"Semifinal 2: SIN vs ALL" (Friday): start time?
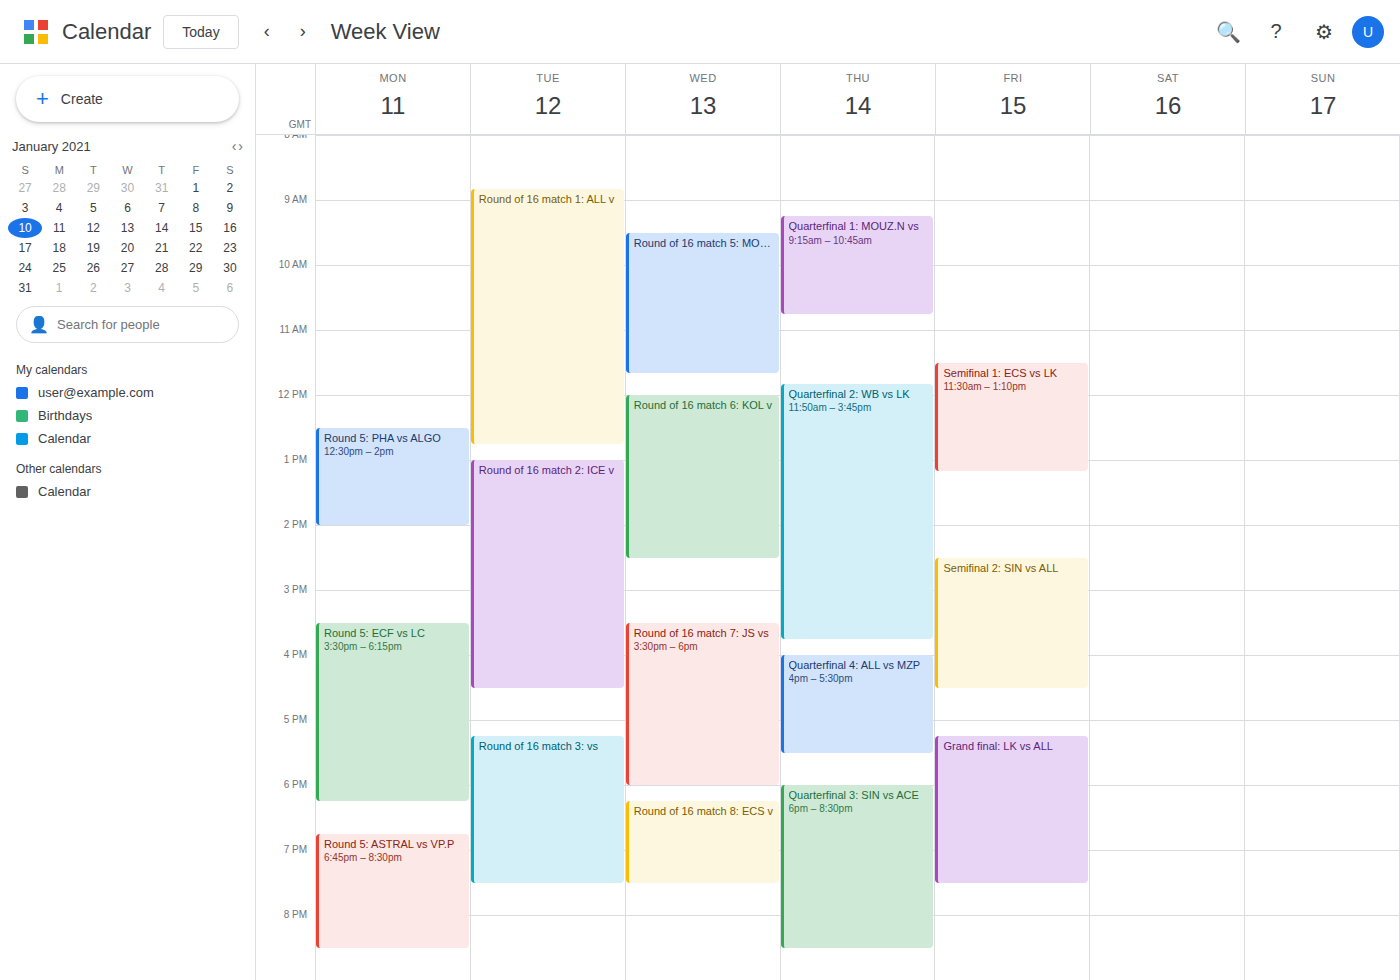
14:30